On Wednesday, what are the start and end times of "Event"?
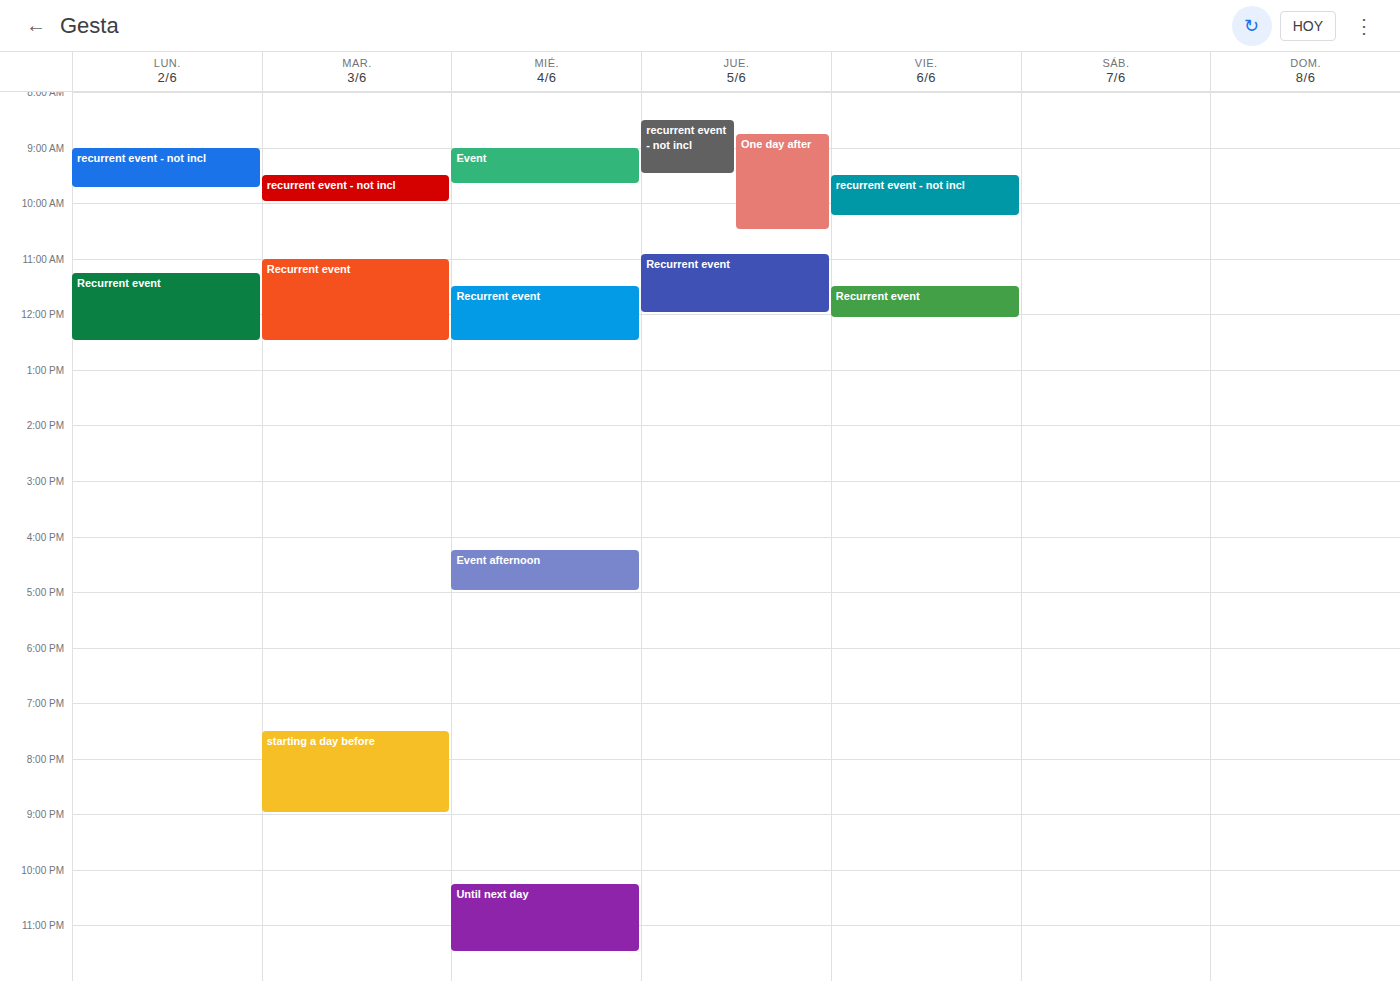
9:00 AM to 9:40 AM